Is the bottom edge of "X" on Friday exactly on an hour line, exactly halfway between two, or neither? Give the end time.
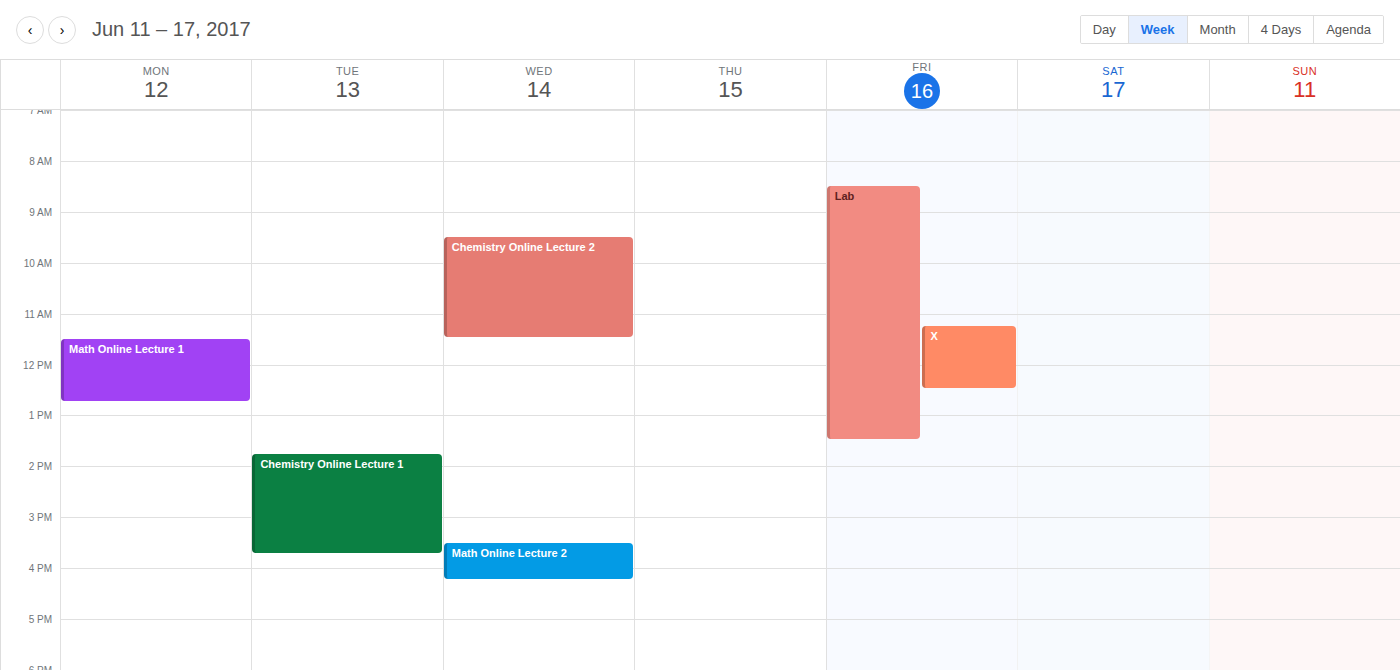
12:30 PM -- halfway between the 12 PM and 1 PM lines.